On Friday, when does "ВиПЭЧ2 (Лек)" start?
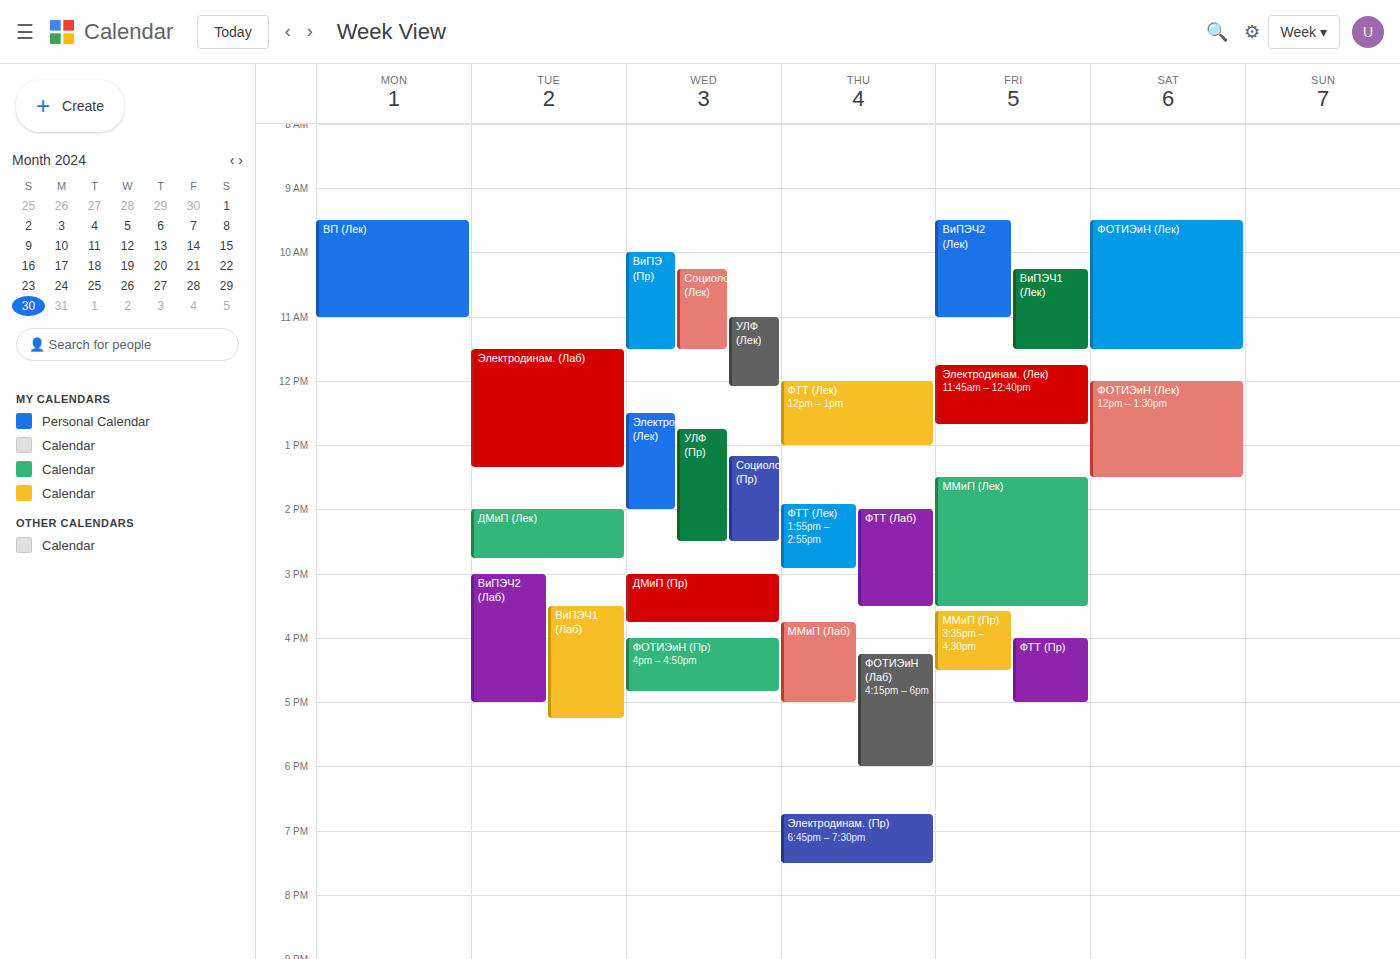
9:30 AM